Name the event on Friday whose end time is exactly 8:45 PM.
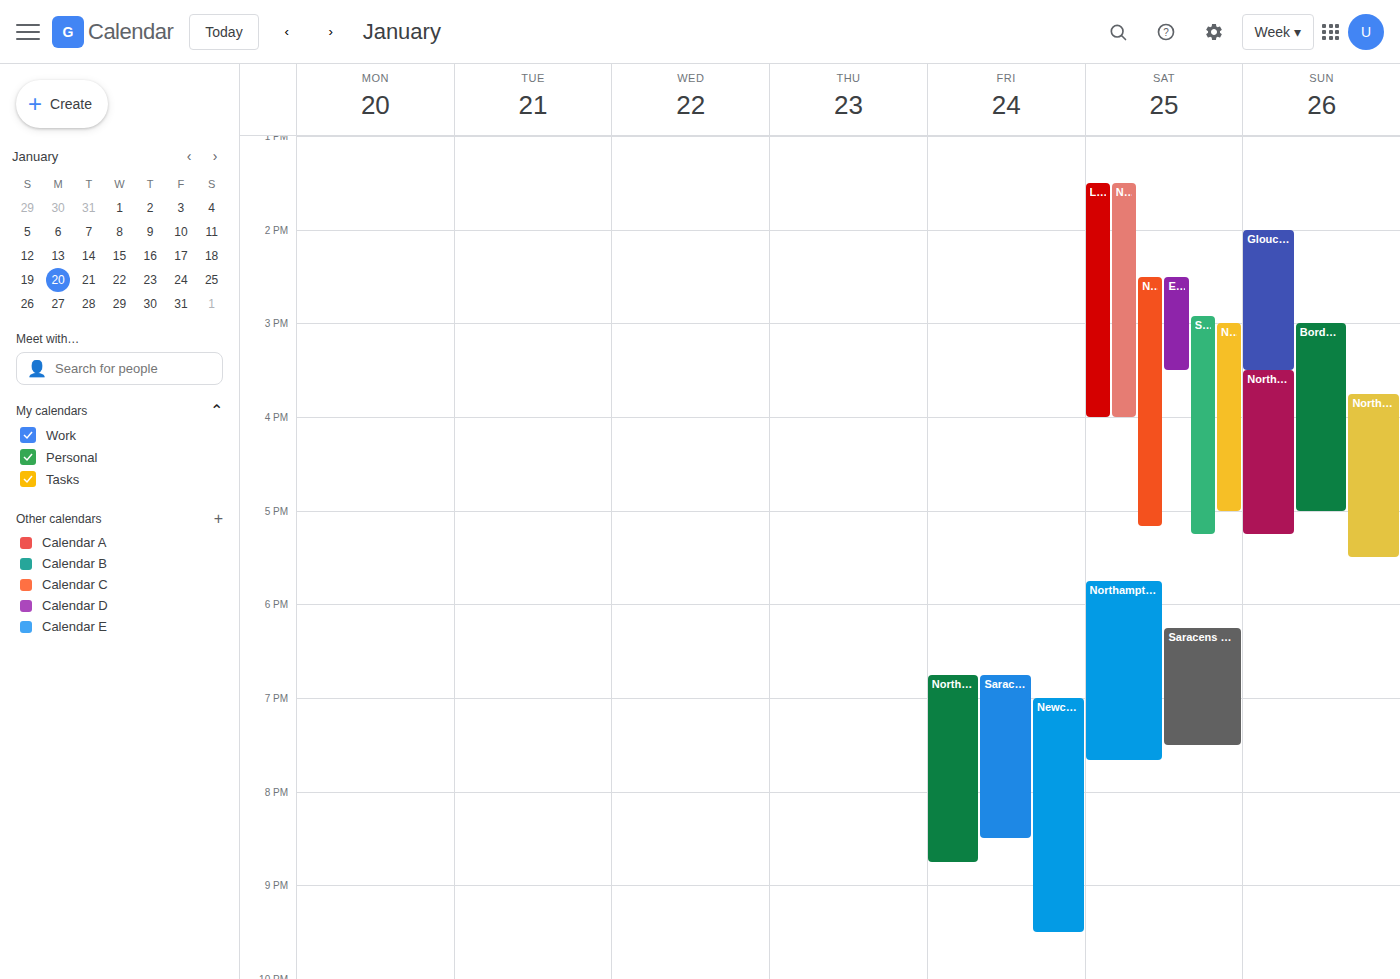
"Northampton Saints vs Sara"